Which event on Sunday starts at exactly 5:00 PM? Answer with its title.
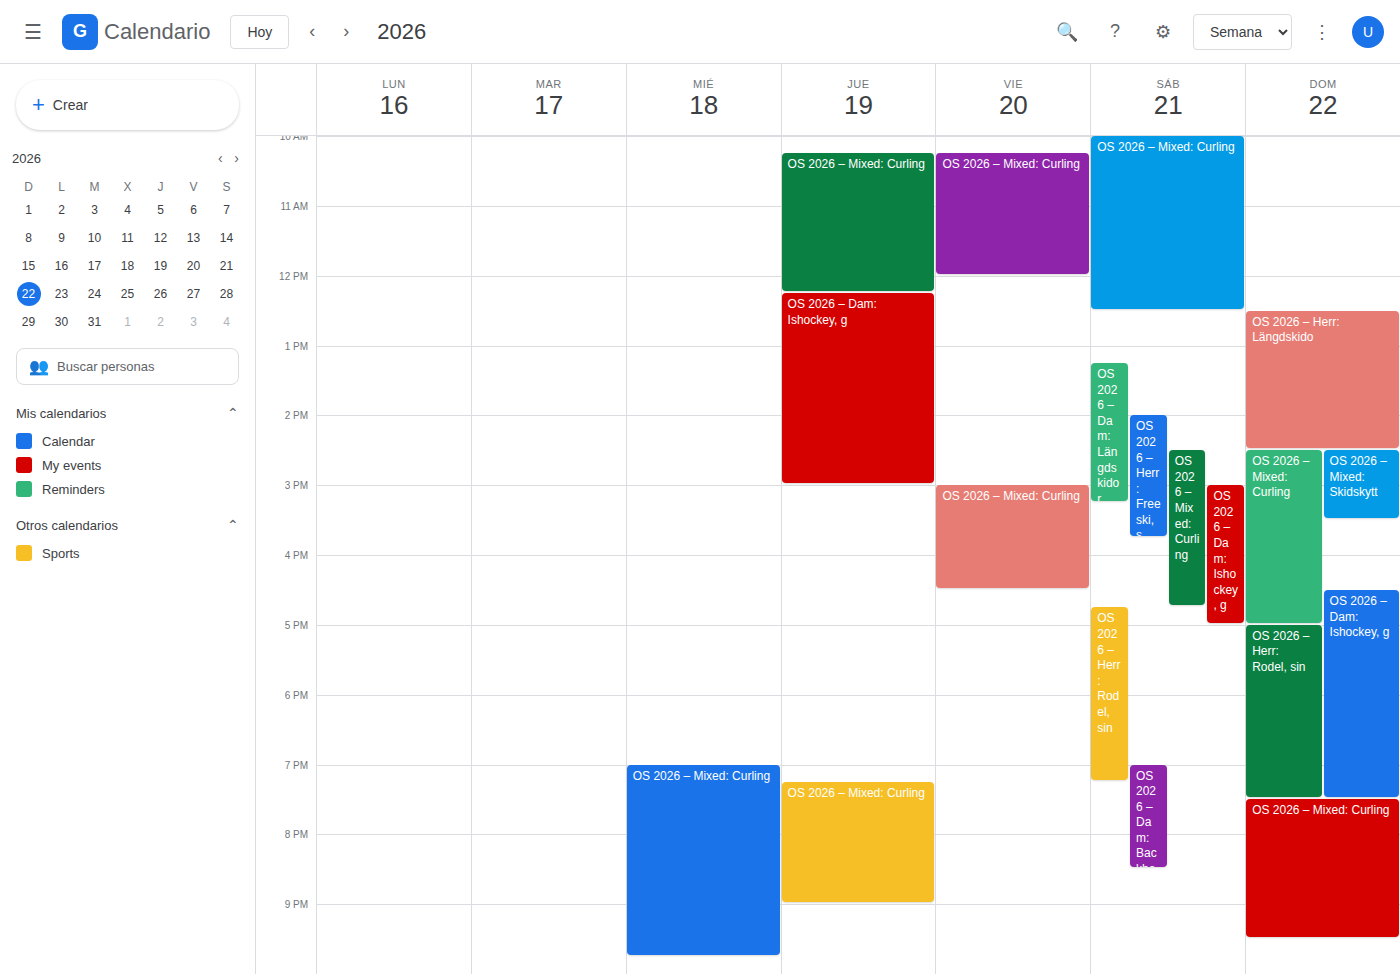
"OS 2026 – Herr: Rodel, sin"